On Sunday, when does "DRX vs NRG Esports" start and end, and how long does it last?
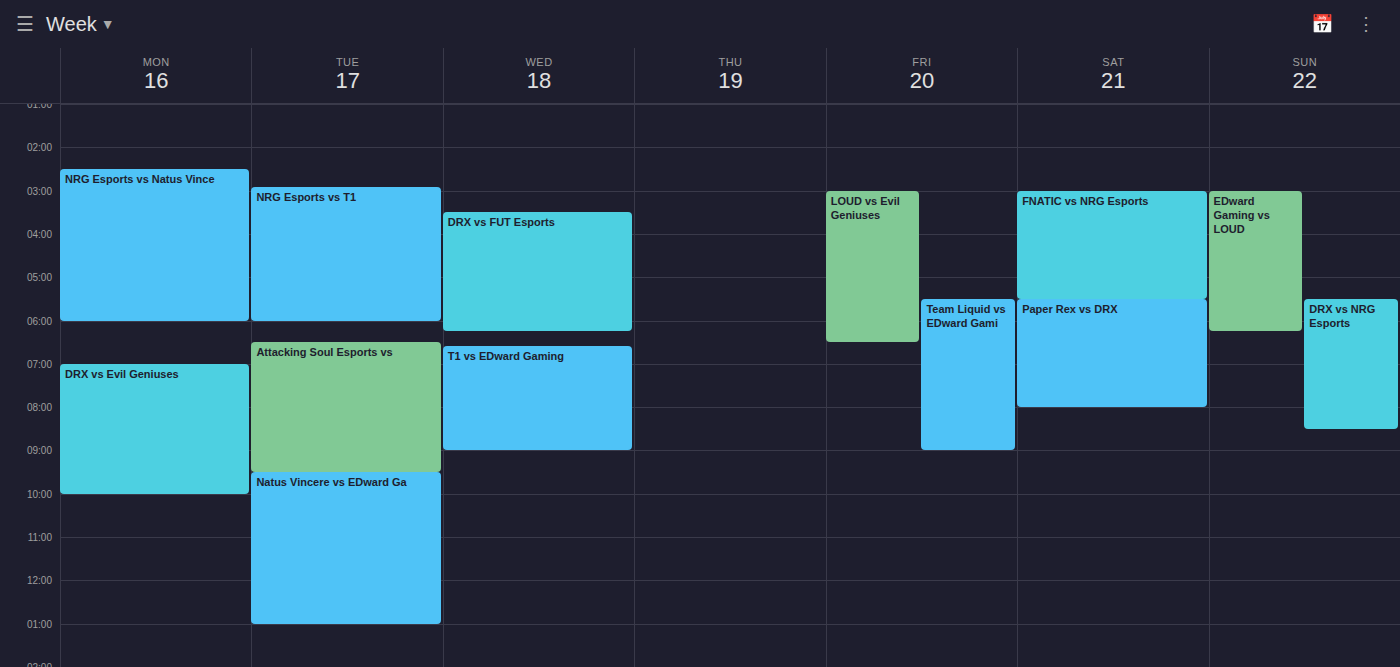
5:30 AM to 8:30 AM, 3 hours